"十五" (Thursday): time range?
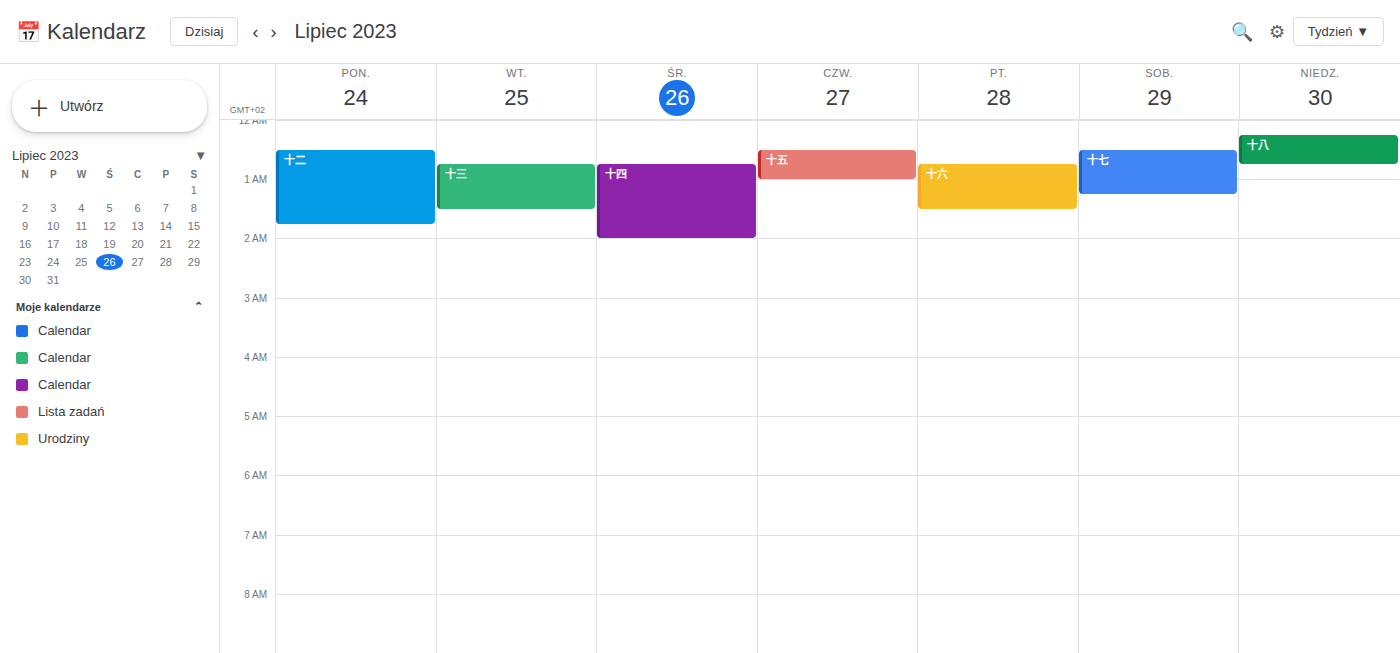
12:30 AM to 1:00 AM